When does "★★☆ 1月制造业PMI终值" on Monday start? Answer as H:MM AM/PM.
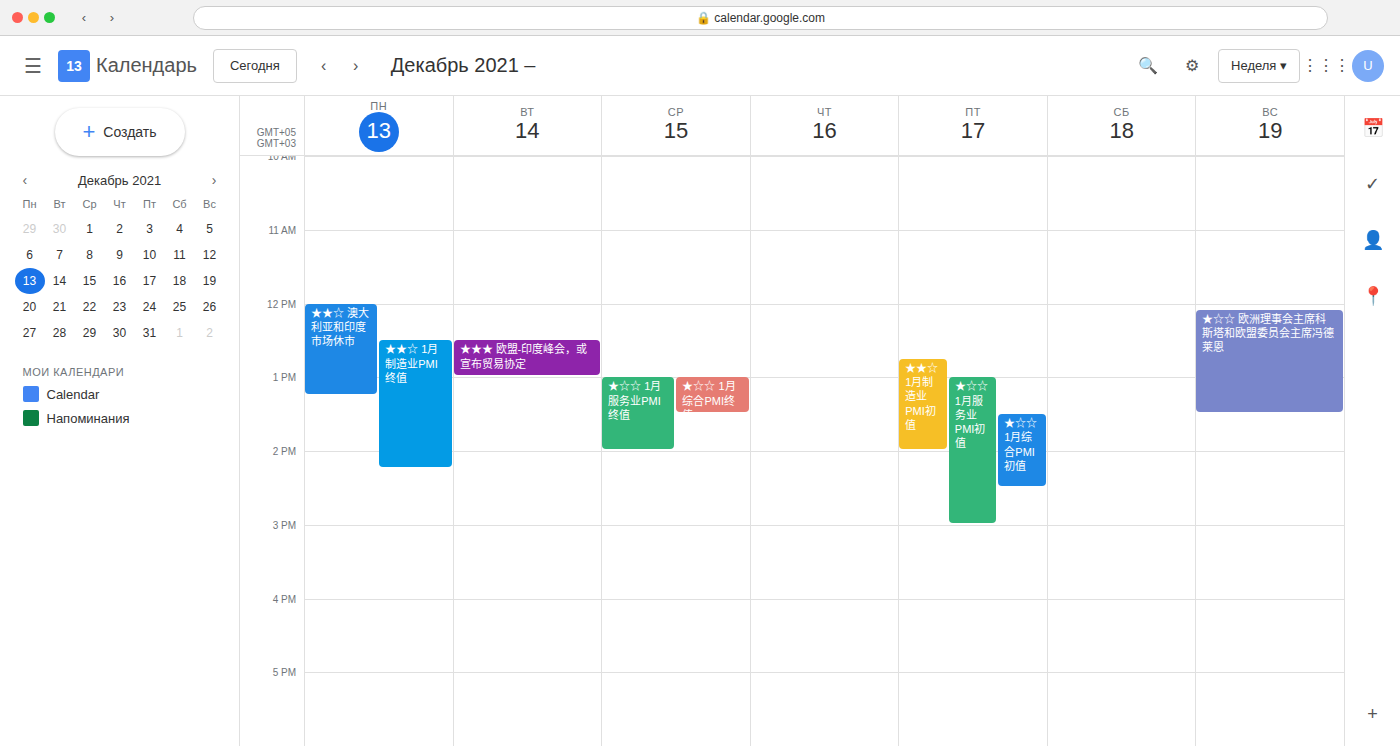
12:30 PM